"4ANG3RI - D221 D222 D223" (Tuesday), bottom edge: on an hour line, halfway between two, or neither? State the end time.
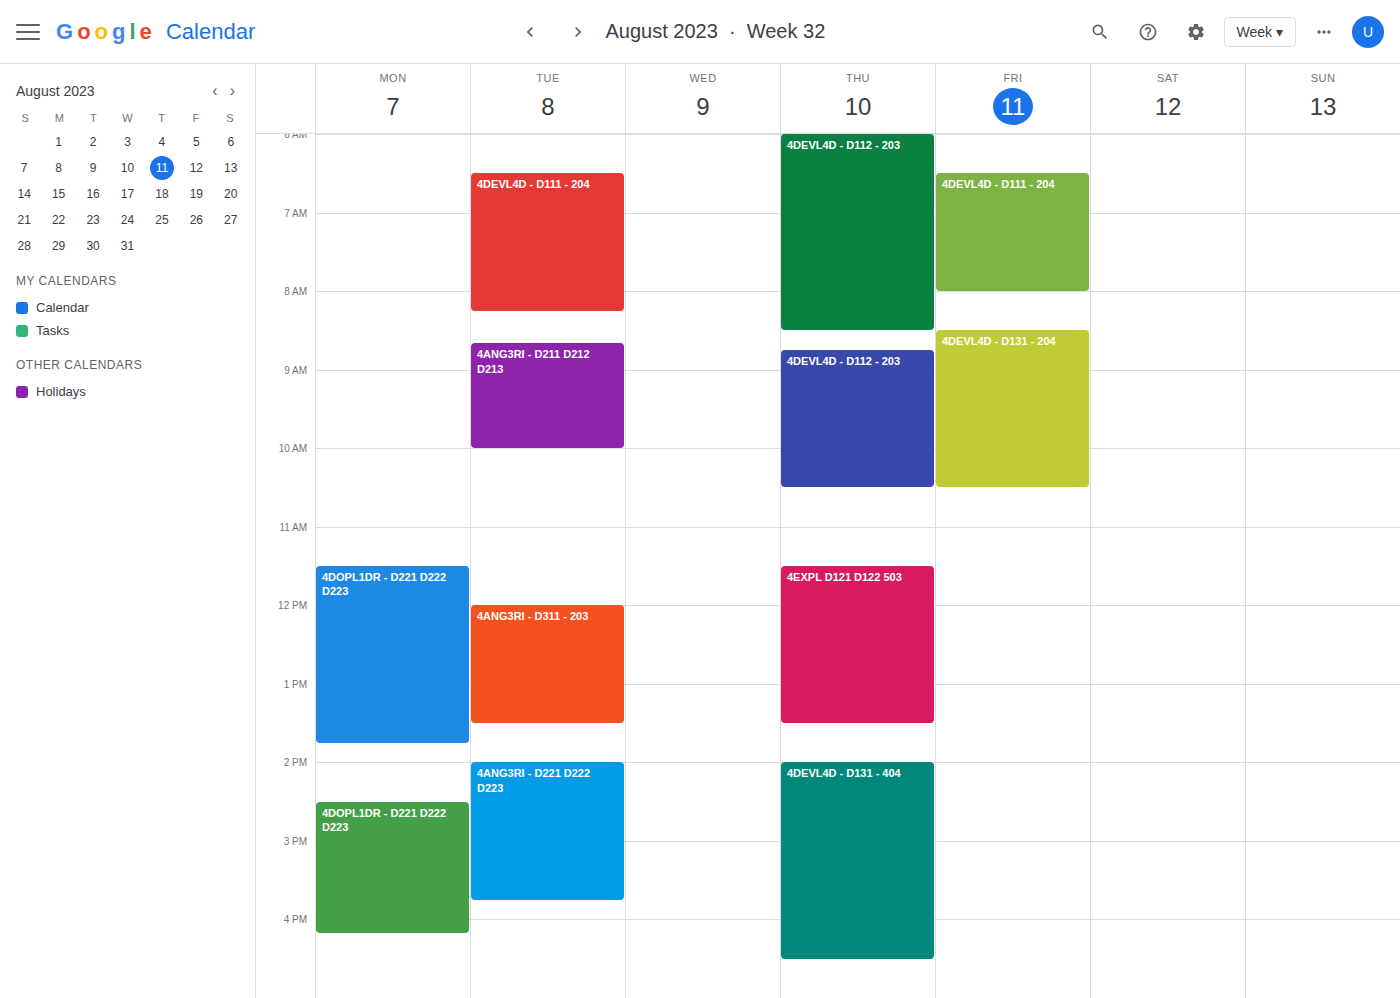
3:45 PM -- neither: three quarters of the way from the 3 PM line to the 4 PM line.